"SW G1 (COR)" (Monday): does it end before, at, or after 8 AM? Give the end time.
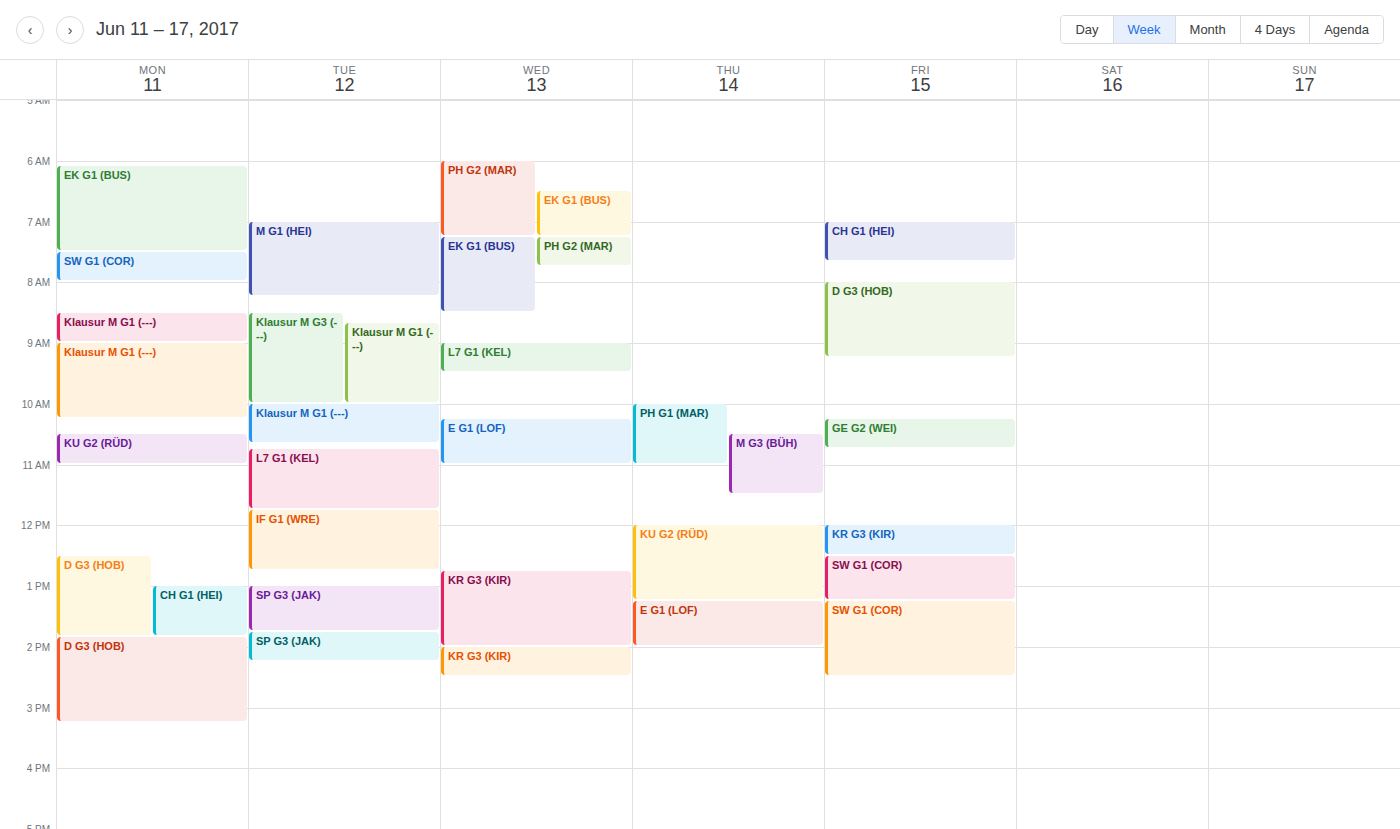
8:00 AM -- exactly at 8 AM, on the 8 AM line.